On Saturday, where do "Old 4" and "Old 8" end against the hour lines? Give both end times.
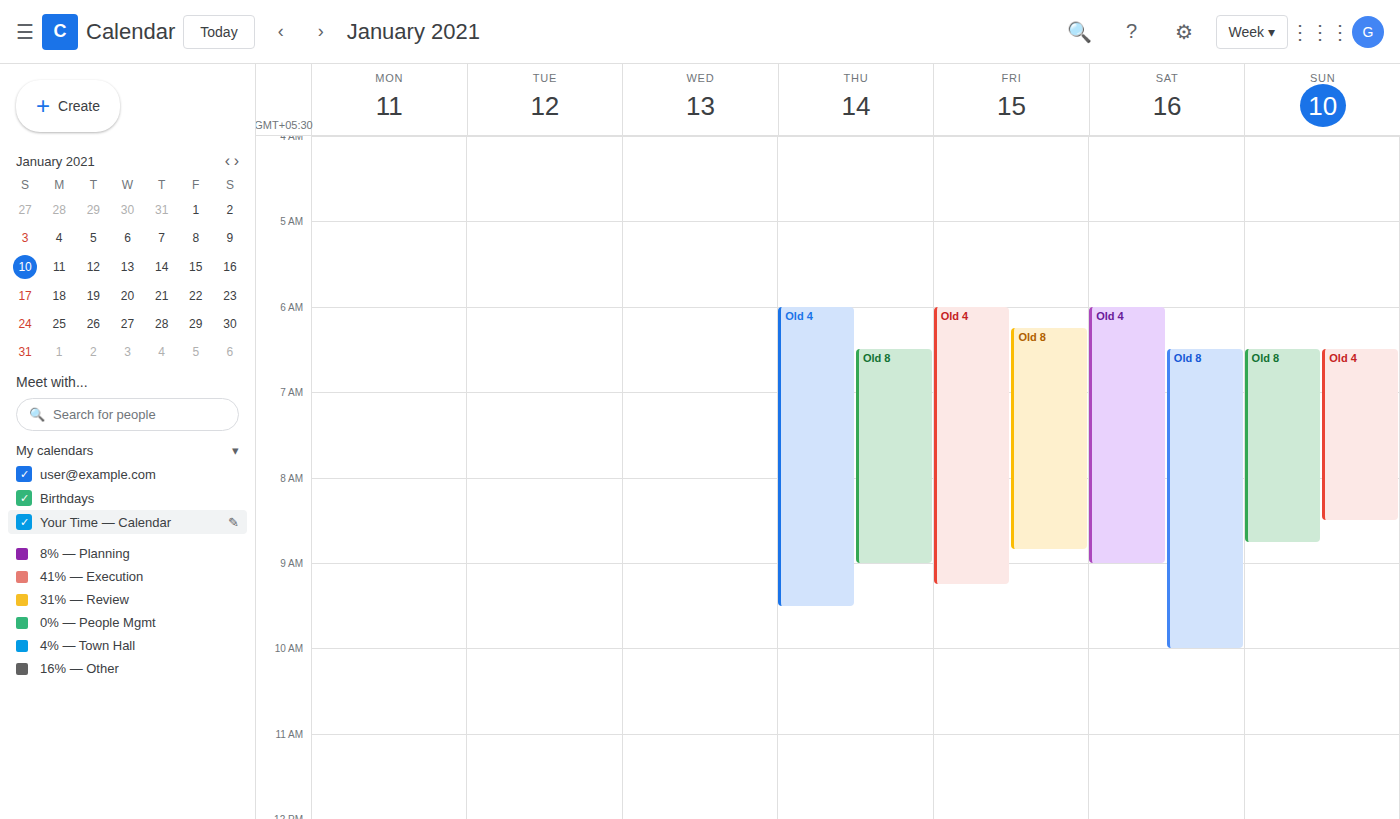
"Old 4": 9:00 AM, exactly on the 9 AM line. "Old 8": 10:00 AM, exactly on the 10 AM line.